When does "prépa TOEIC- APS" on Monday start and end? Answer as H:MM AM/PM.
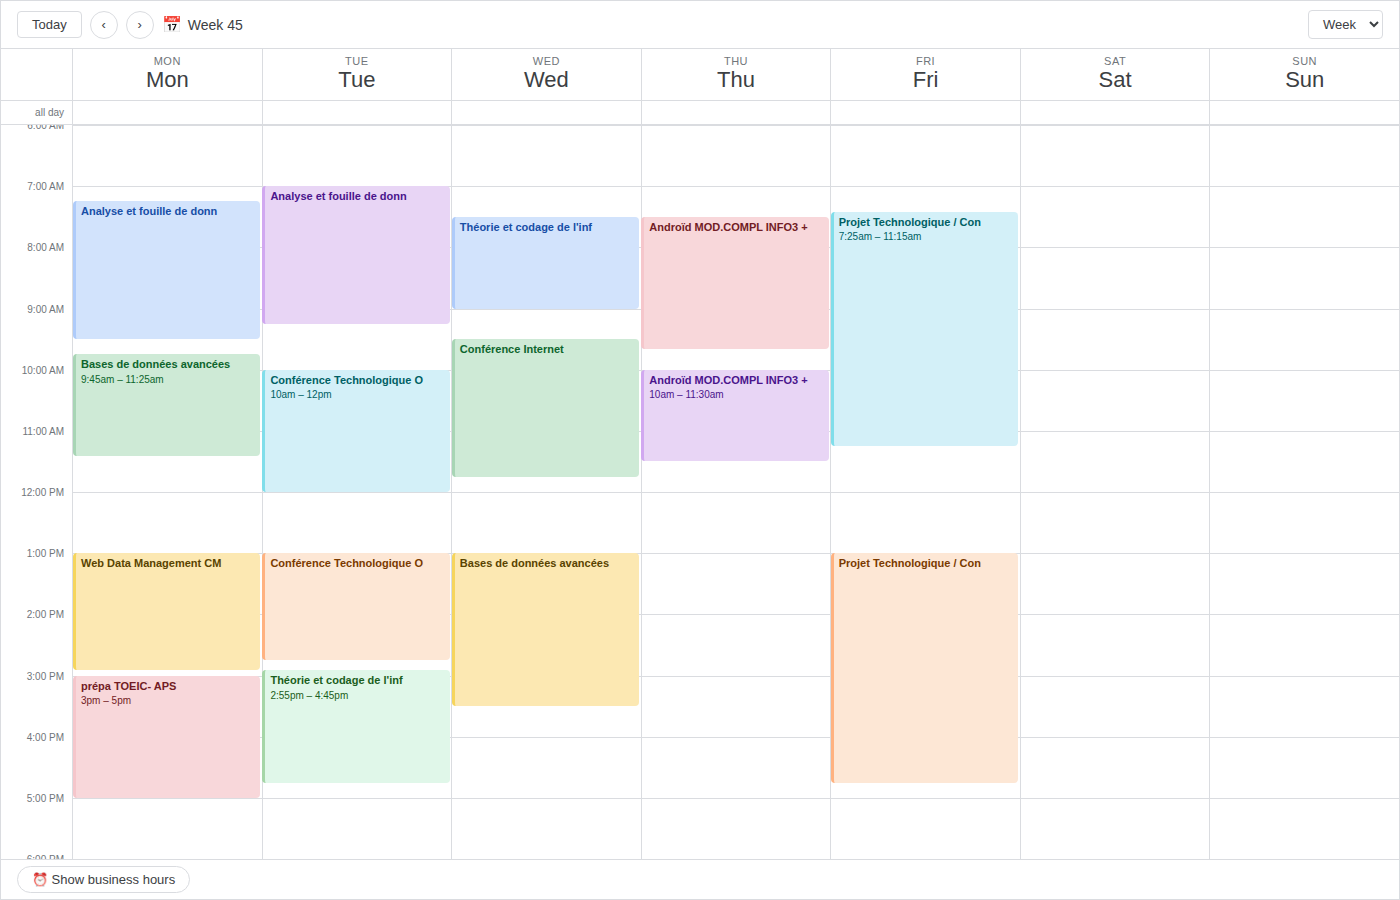
3:00 PM to 5:00 PM